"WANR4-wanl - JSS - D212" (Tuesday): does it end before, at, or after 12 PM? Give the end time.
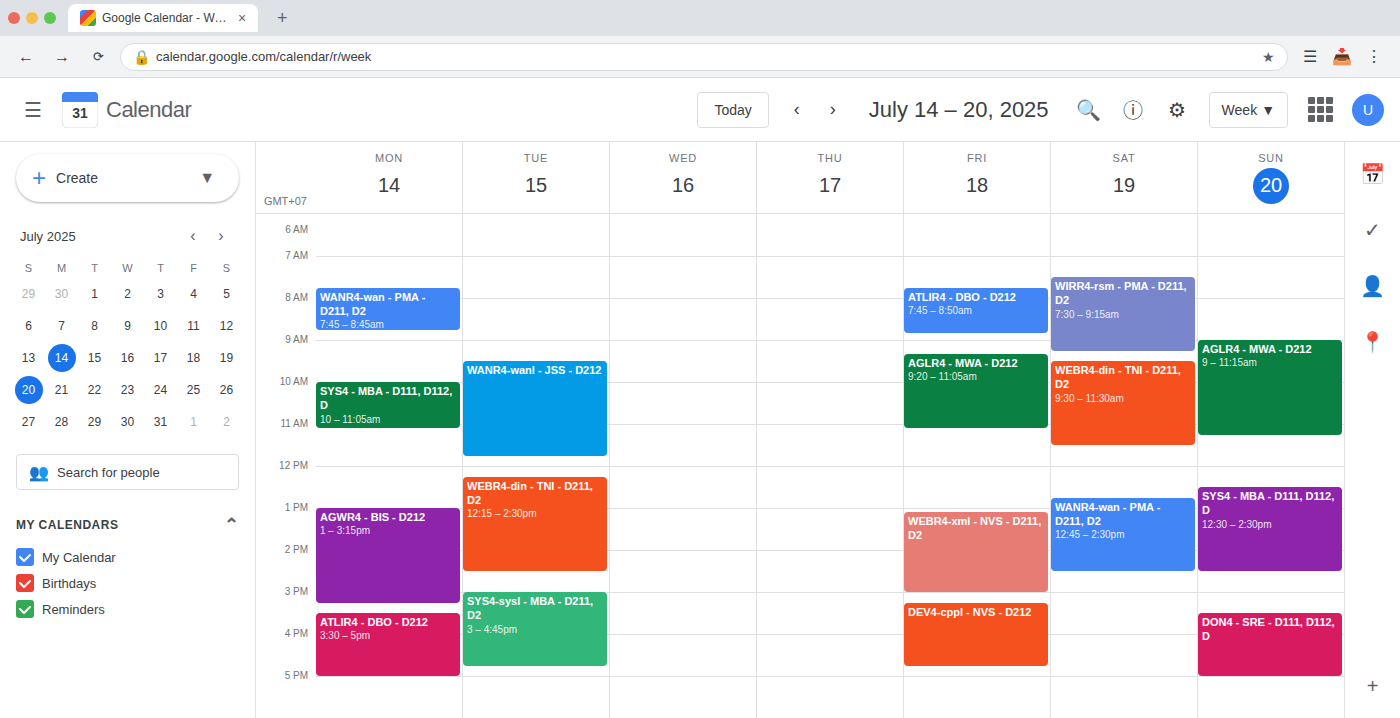
11:45 AM -- before 12 PM, 15 minutes above the 12 PM line.